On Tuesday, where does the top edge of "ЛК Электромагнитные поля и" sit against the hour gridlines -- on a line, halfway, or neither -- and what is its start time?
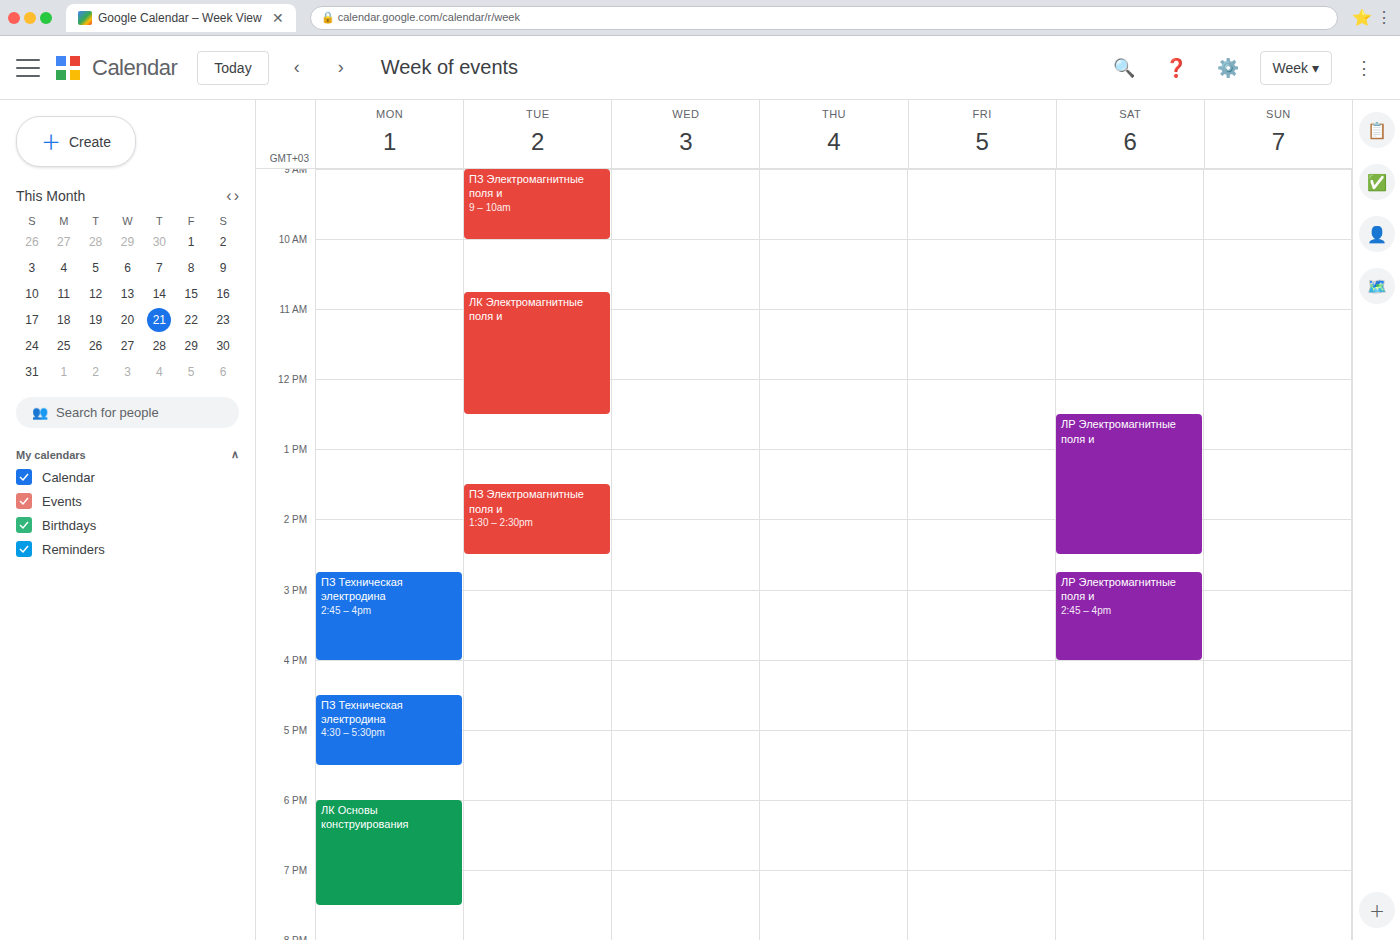
10:45 AM -- neither: three quarters of the way from the 10 AM line to the 11 AM line.